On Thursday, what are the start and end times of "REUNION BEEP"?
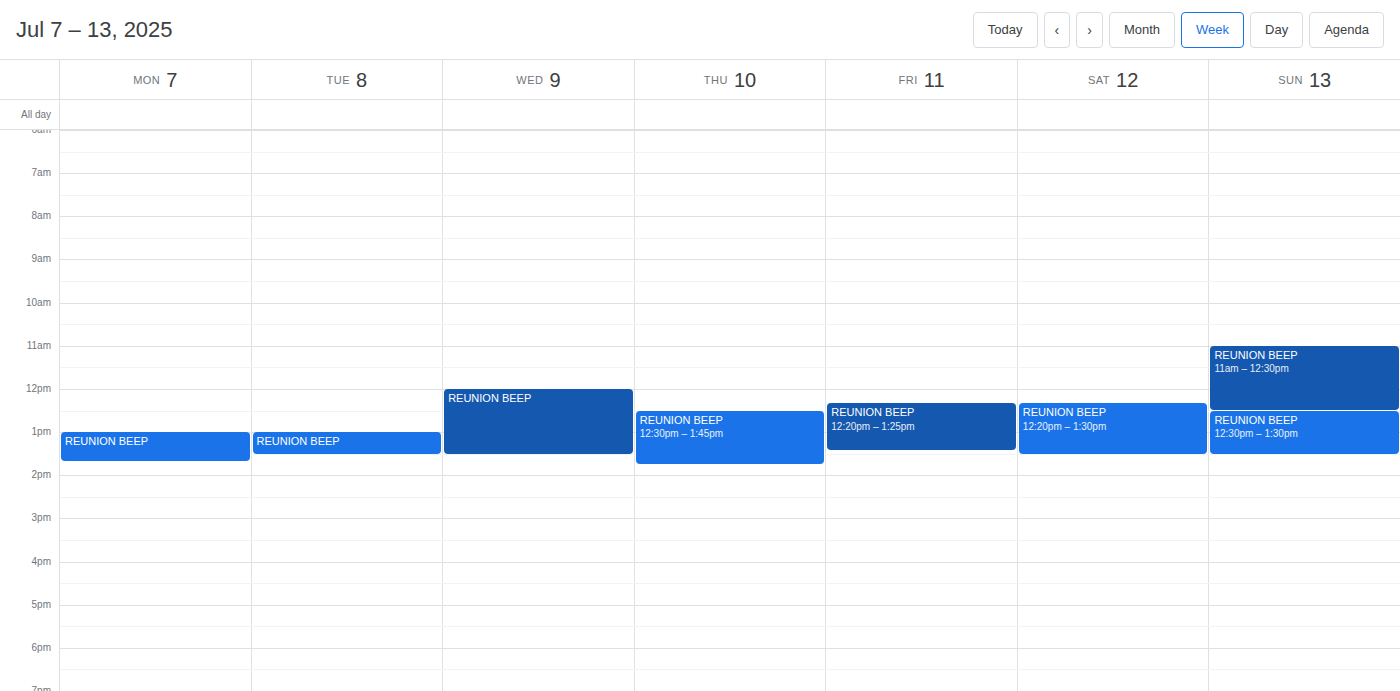
12:30 PM to 1:45 PM